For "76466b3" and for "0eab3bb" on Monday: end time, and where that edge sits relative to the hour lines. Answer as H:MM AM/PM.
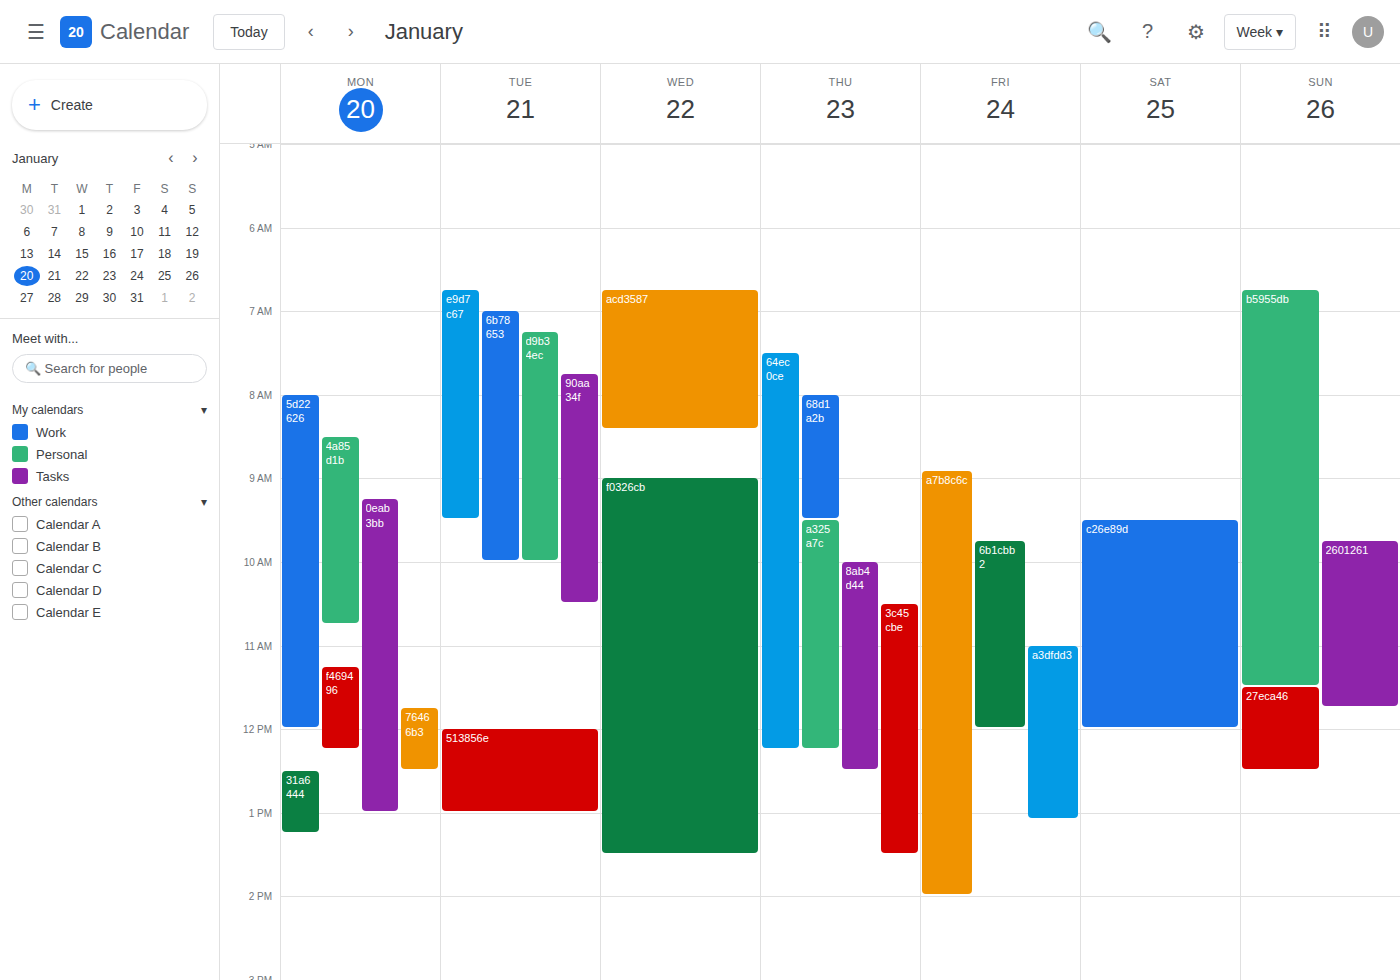
"76466b3": 12:30 PM, halfway between the 12 PM and 1 PM lines. "0eab3bb": 1:00 PM, exactly on the 1 PM line.